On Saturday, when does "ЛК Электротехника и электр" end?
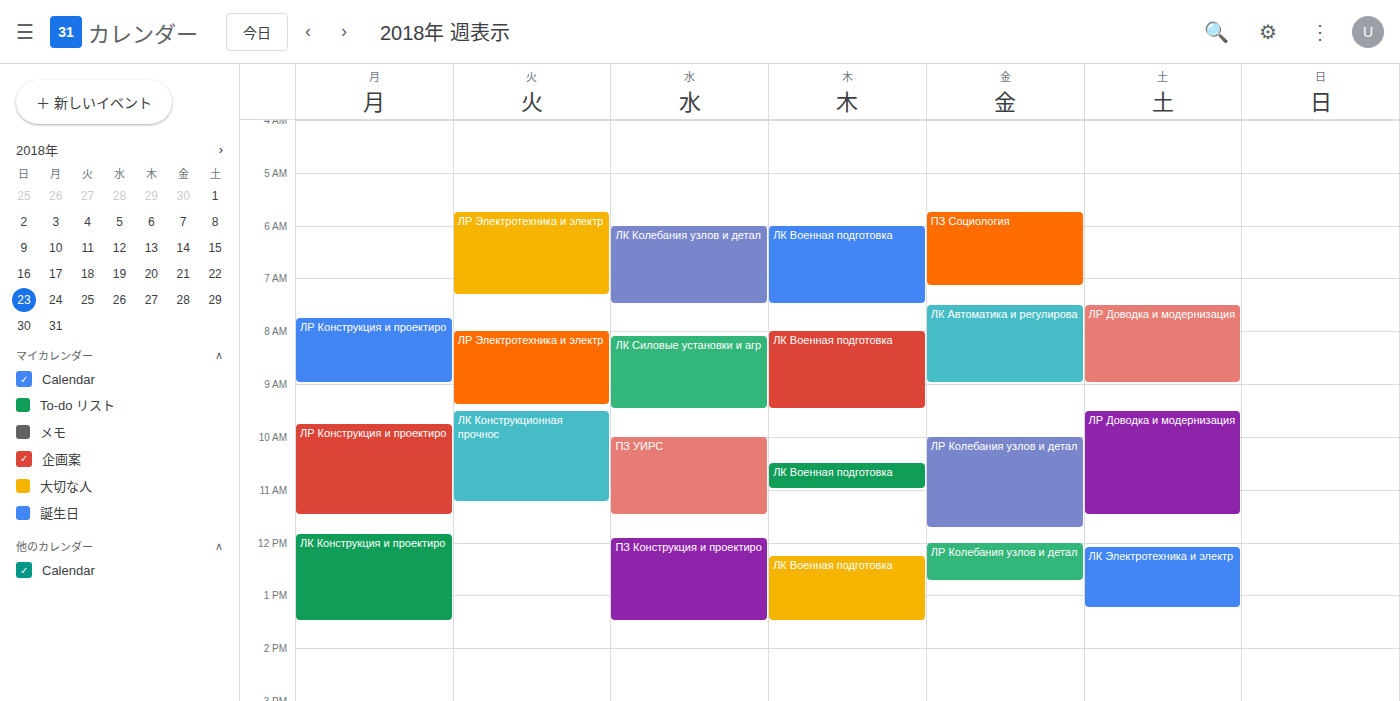
1:15 PM